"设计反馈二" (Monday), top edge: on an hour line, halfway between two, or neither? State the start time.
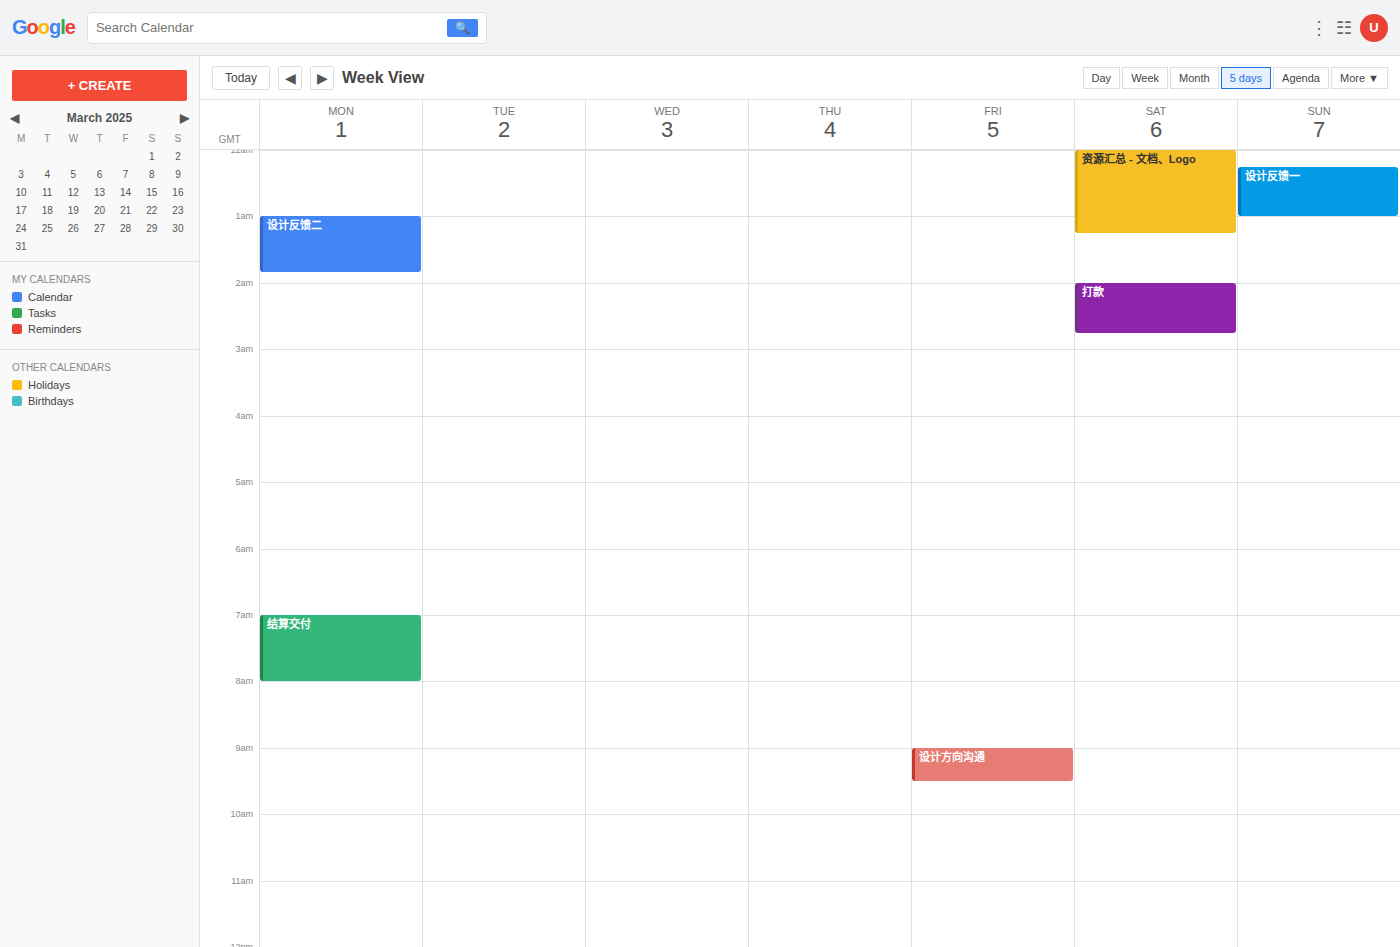
1:00 AM -- exactly on the 1 AM line.